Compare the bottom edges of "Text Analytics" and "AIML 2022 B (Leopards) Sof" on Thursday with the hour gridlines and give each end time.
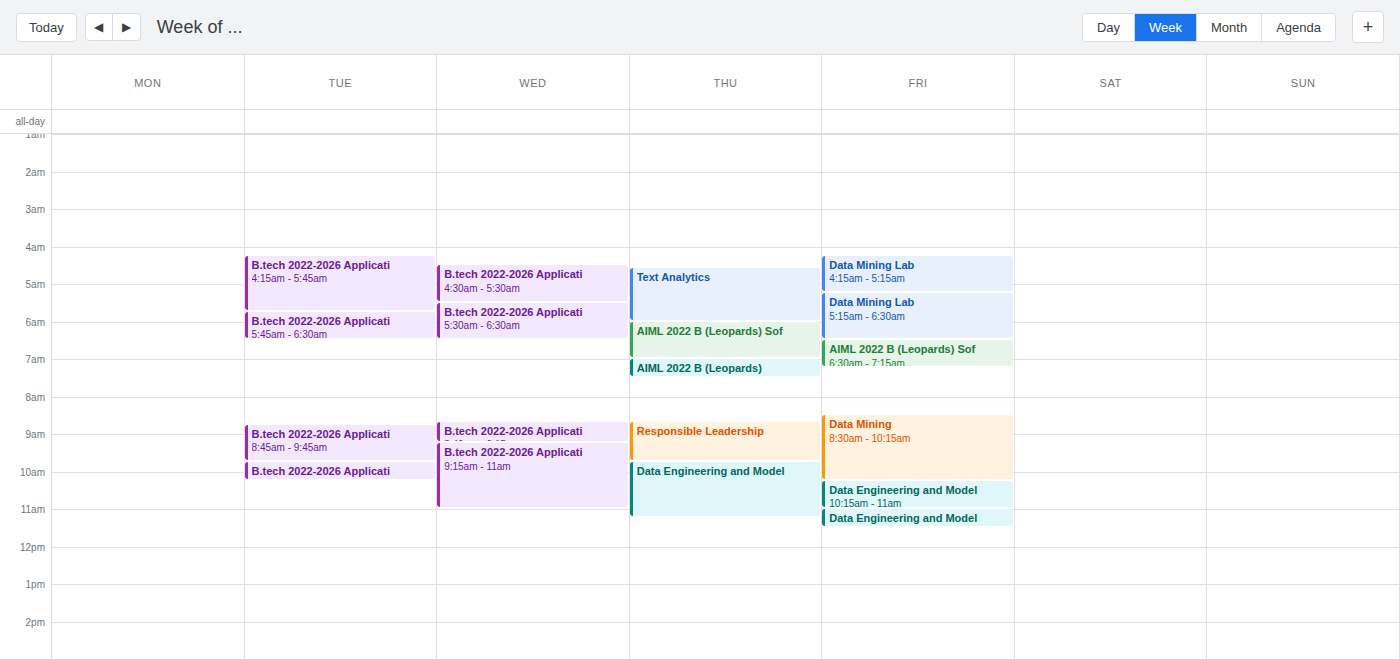
"Text Analytics": 6:00 AM, exactly on the 6 AM line. "AIML 2022 B (Leopards) Sof": 7:00 AM, exactly on the 7 AM line.